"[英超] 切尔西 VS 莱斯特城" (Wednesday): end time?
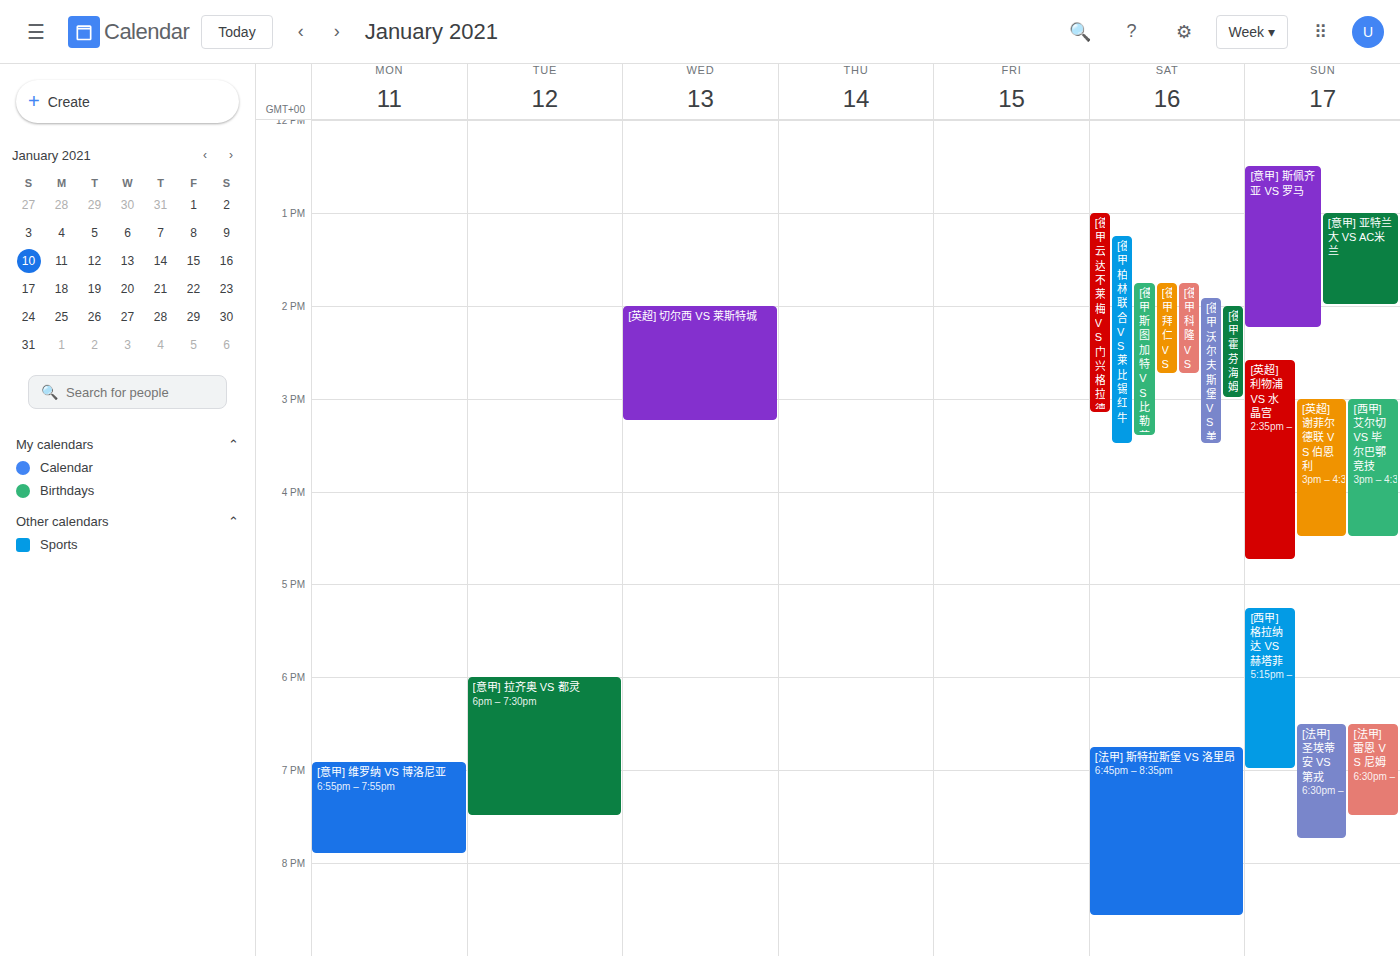
3:15 PM